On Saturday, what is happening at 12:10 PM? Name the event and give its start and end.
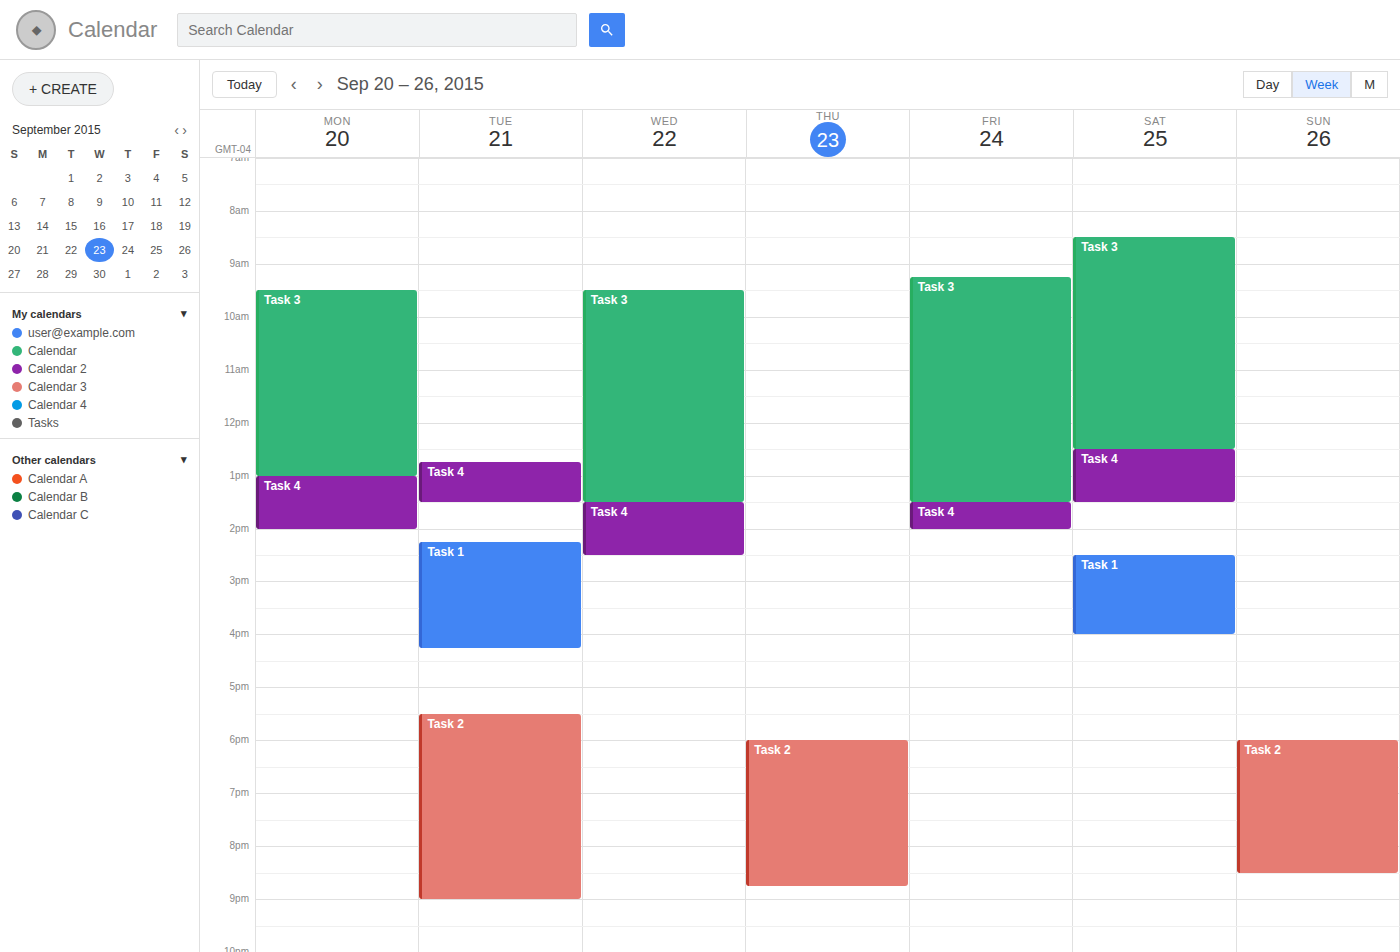
"Task 3", 8:30 AM to 12:30 PM